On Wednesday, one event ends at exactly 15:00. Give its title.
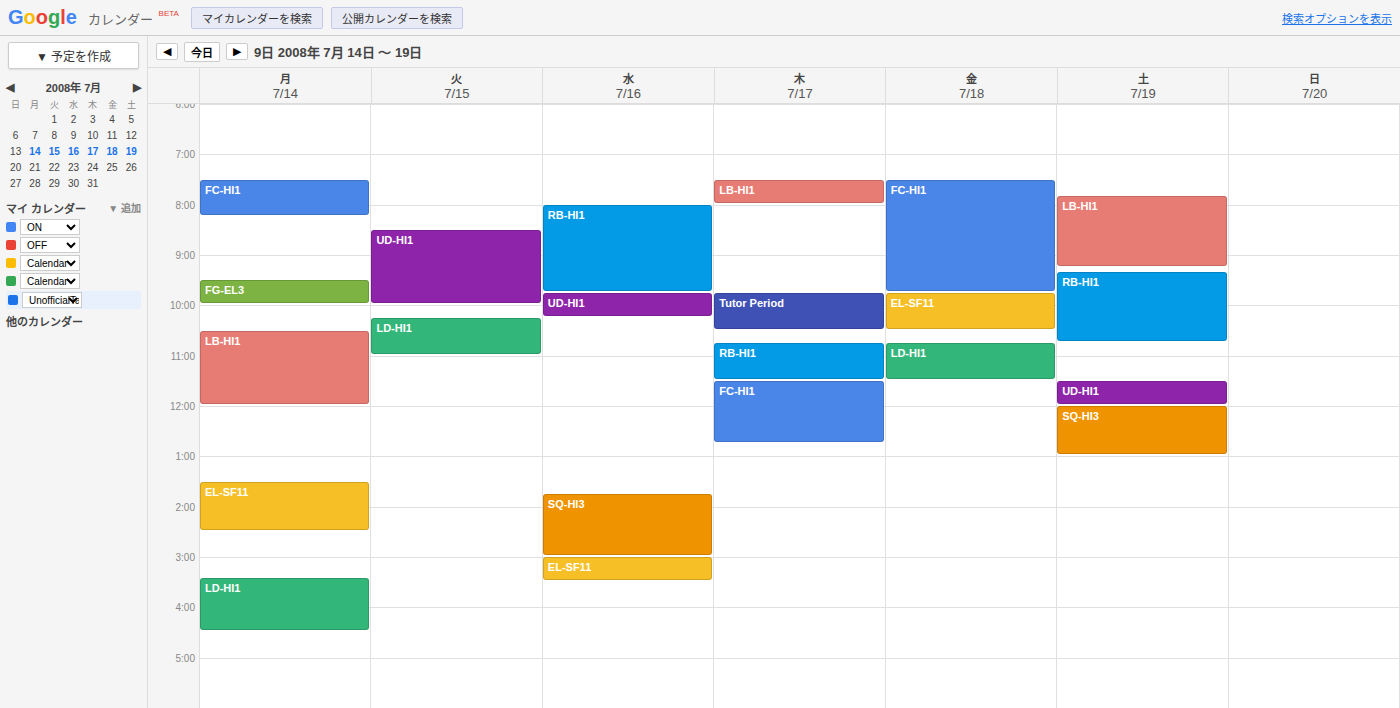
"SQ-HI3"